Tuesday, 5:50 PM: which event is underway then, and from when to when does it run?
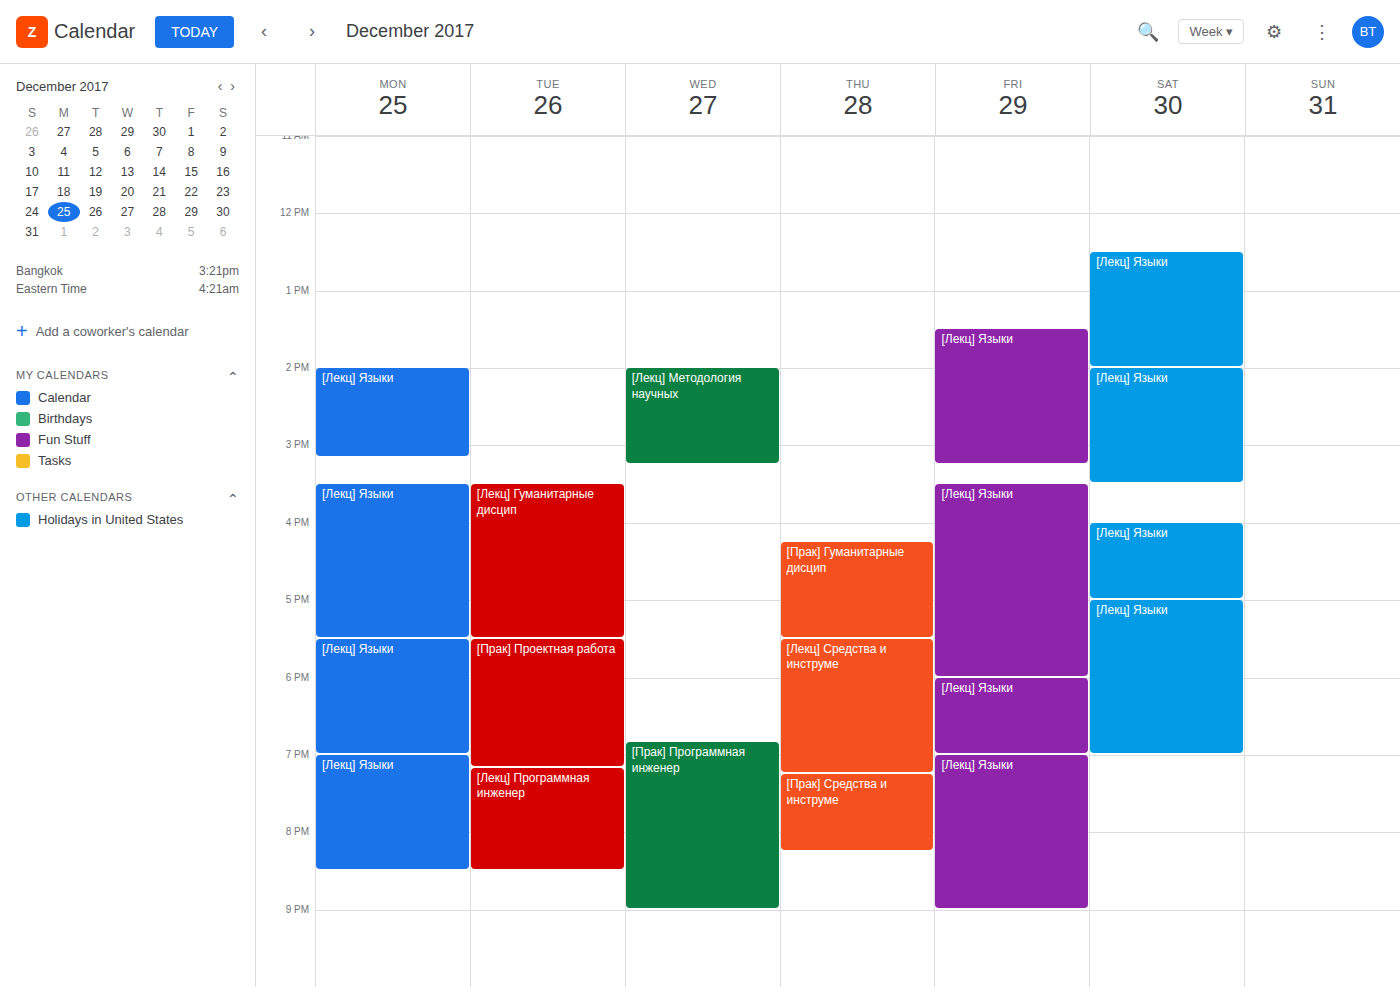
"[Прак] Проектная работа", 5:30 PM to 7:10 PM